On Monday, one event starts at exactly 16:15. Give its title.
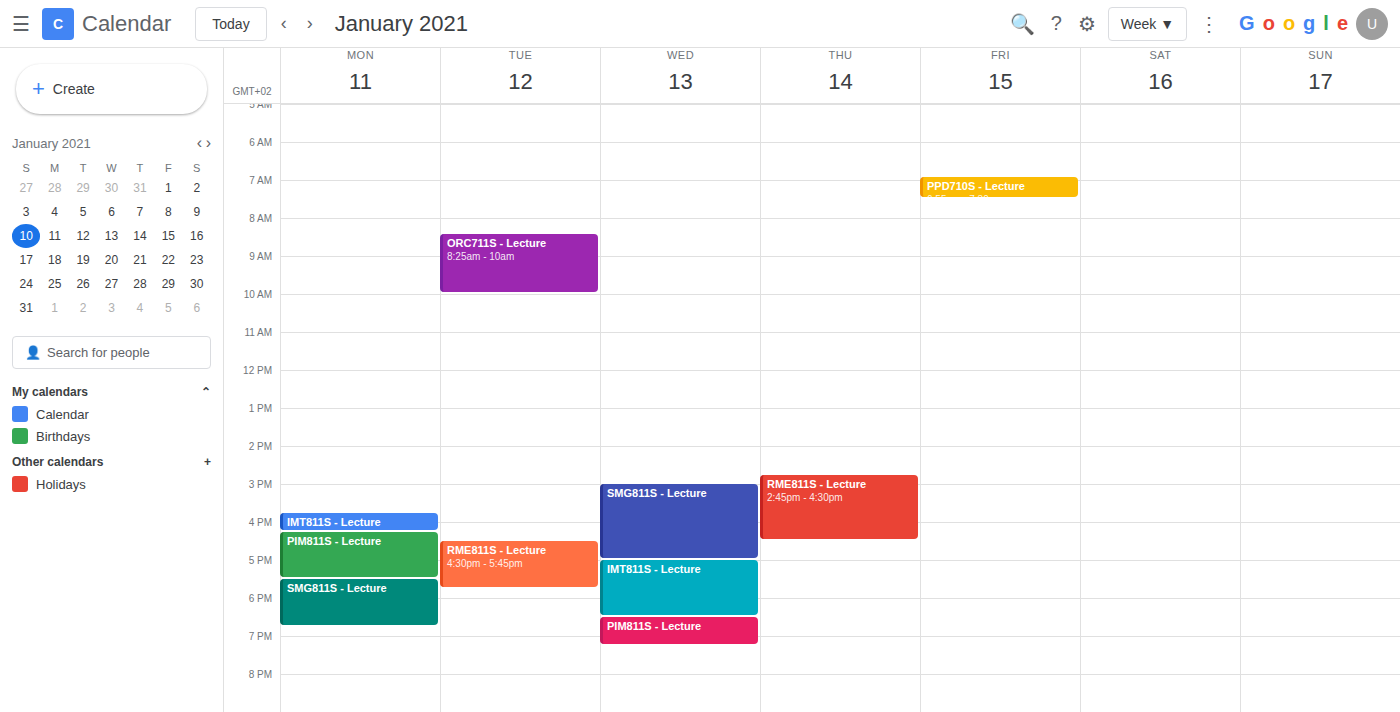
"PIM811S - Lecture"